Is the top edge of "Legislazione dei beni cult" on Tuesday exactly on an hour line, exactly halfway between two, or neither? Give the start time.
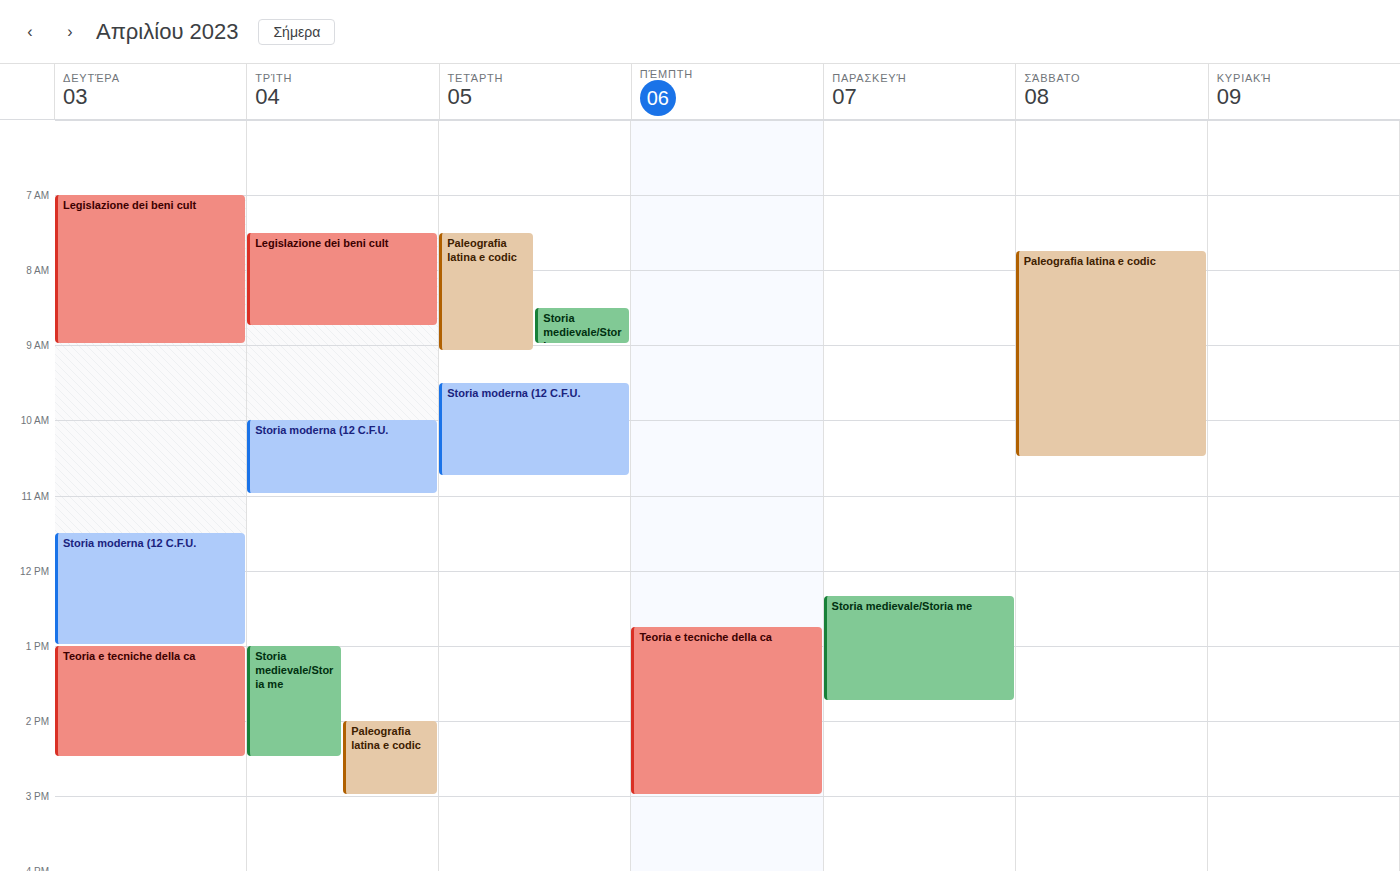
7:30 AM -- halfway between the 7 AM and 8 AM lines.